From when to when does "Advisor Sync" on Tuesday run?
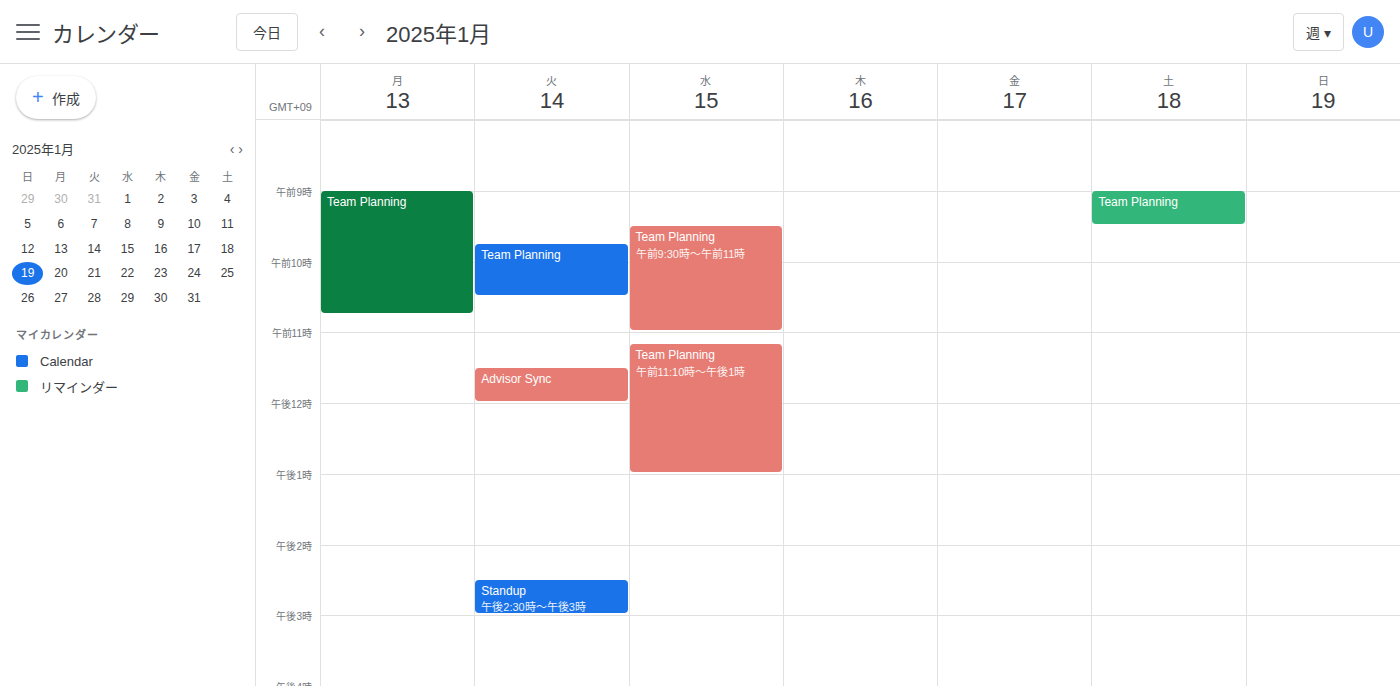
11:30 AM to 12:00 PM